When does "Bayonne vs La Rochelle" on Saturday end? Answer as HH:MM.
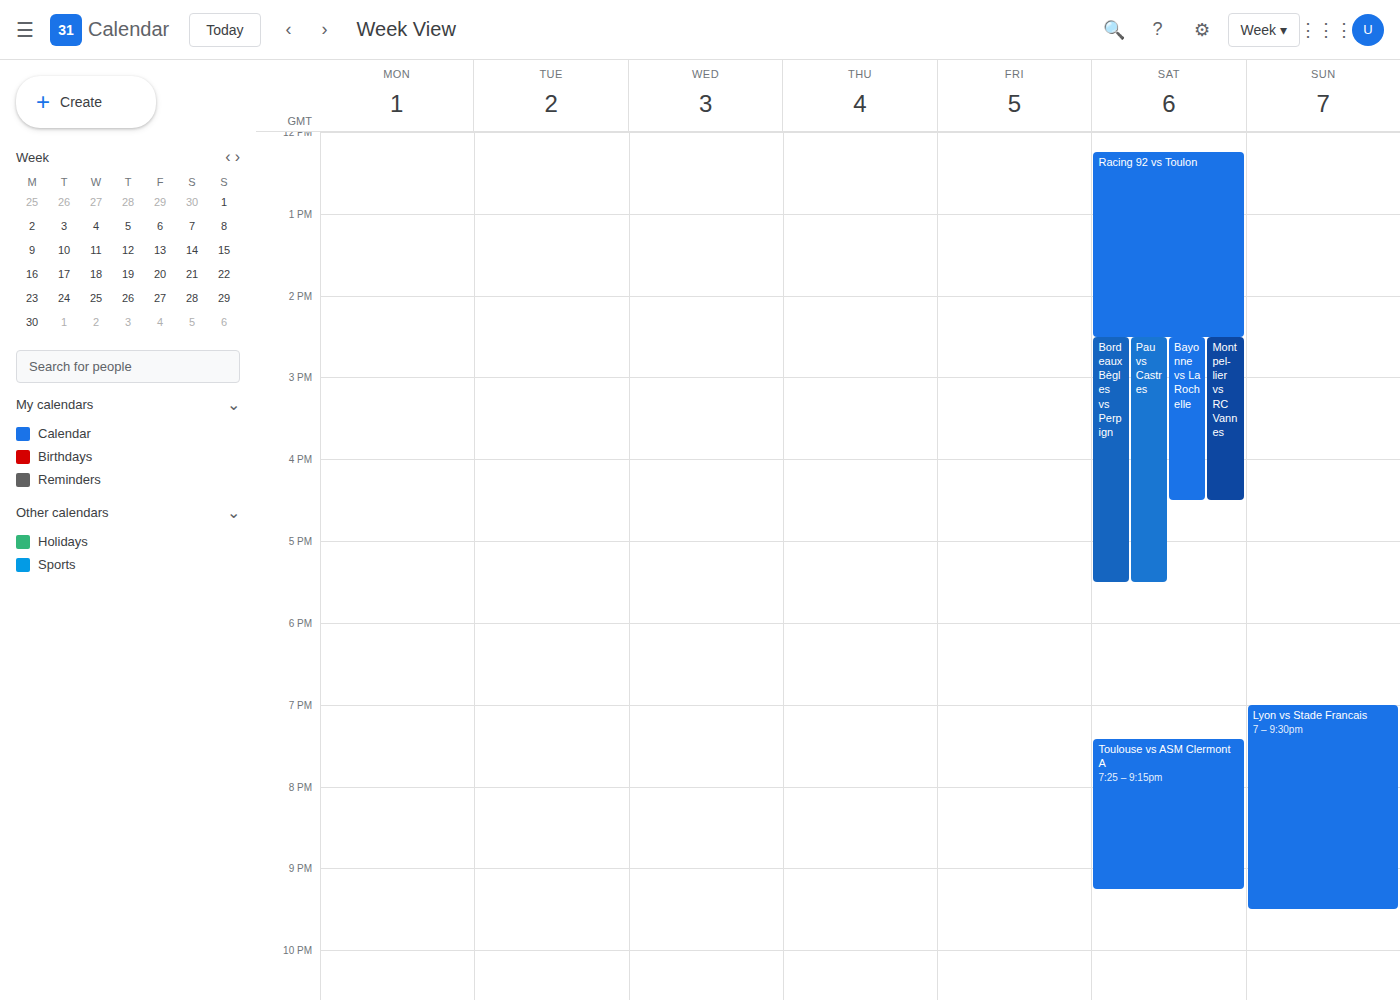
16:30